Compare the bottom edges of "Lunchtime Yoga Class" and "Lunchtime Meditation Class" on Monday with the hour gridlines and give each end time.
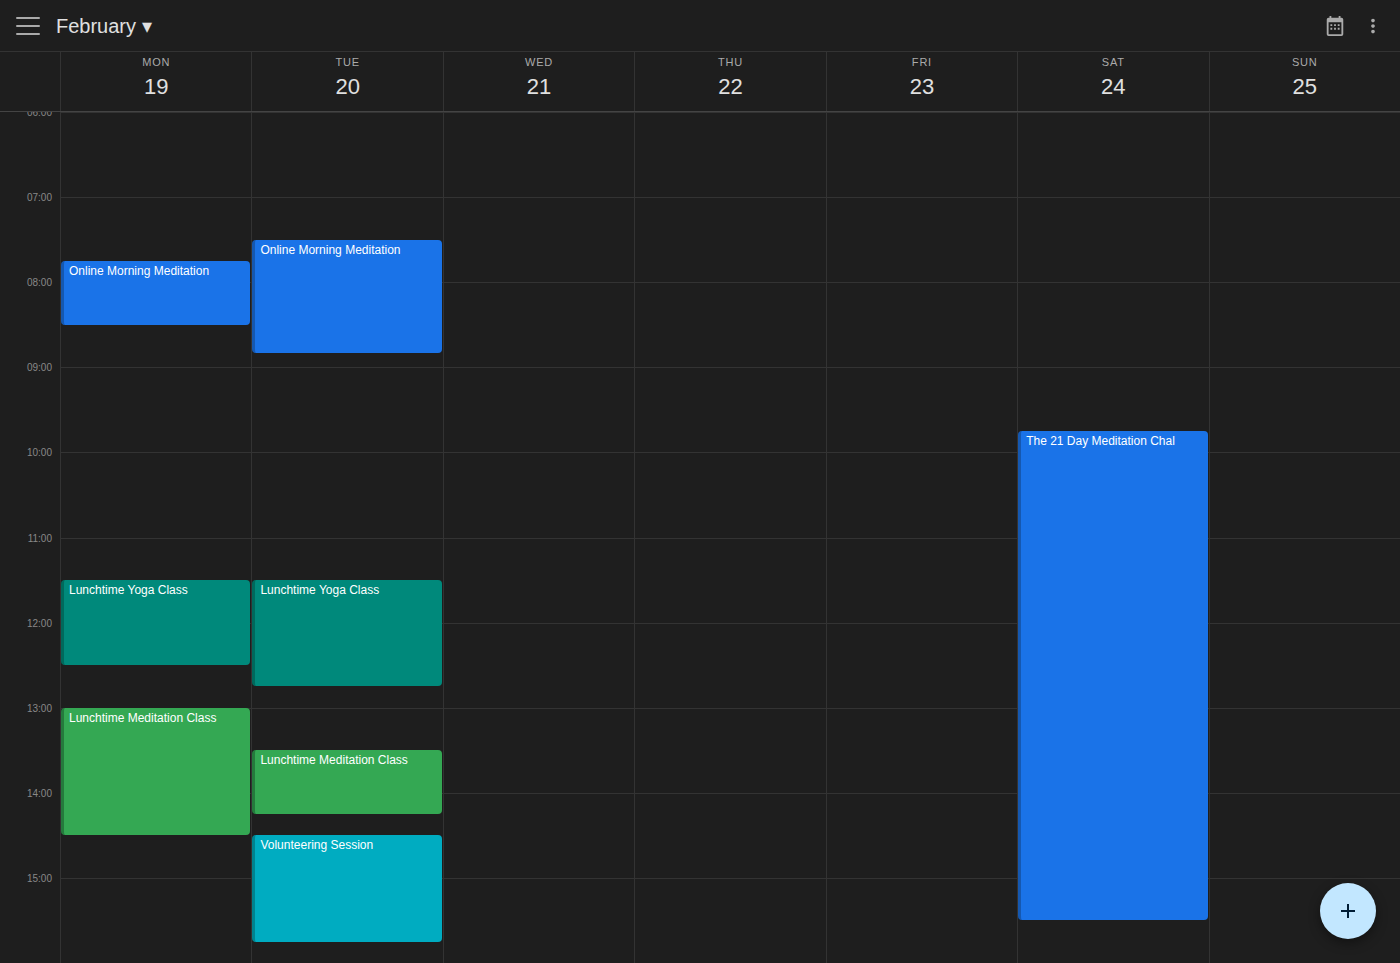
"Lunchtime Yoga Class": 12:30 PM, halfway between the 12 PM and 1 PM lines. "Lunchtime Meditation Class": 2:30 PM, halfway between the 2 PM and 3 PM lines.